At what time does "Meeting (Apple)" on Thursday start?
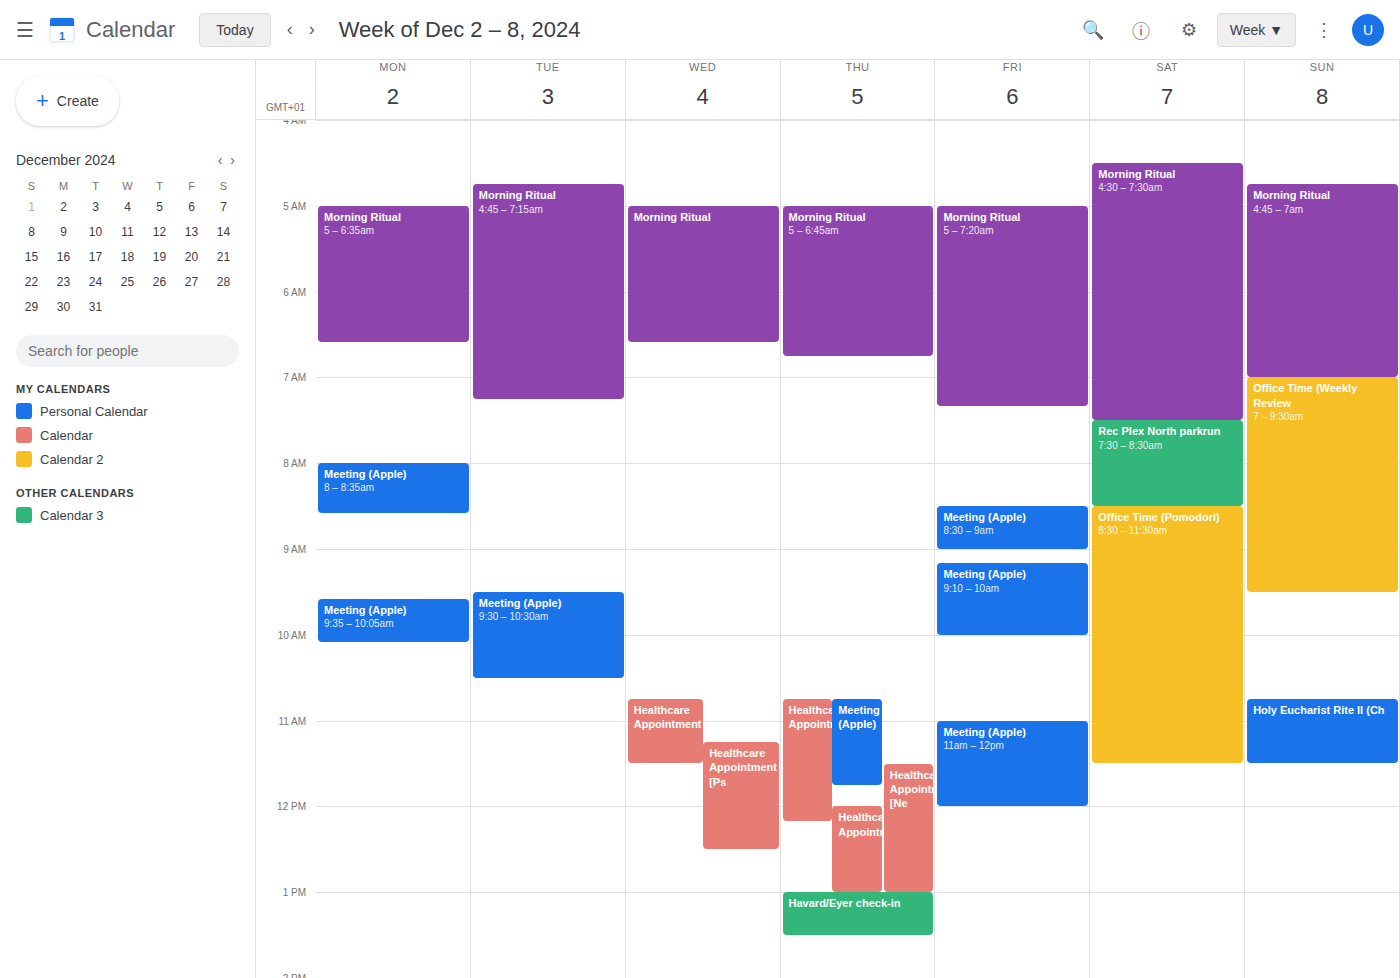
10:45 AM